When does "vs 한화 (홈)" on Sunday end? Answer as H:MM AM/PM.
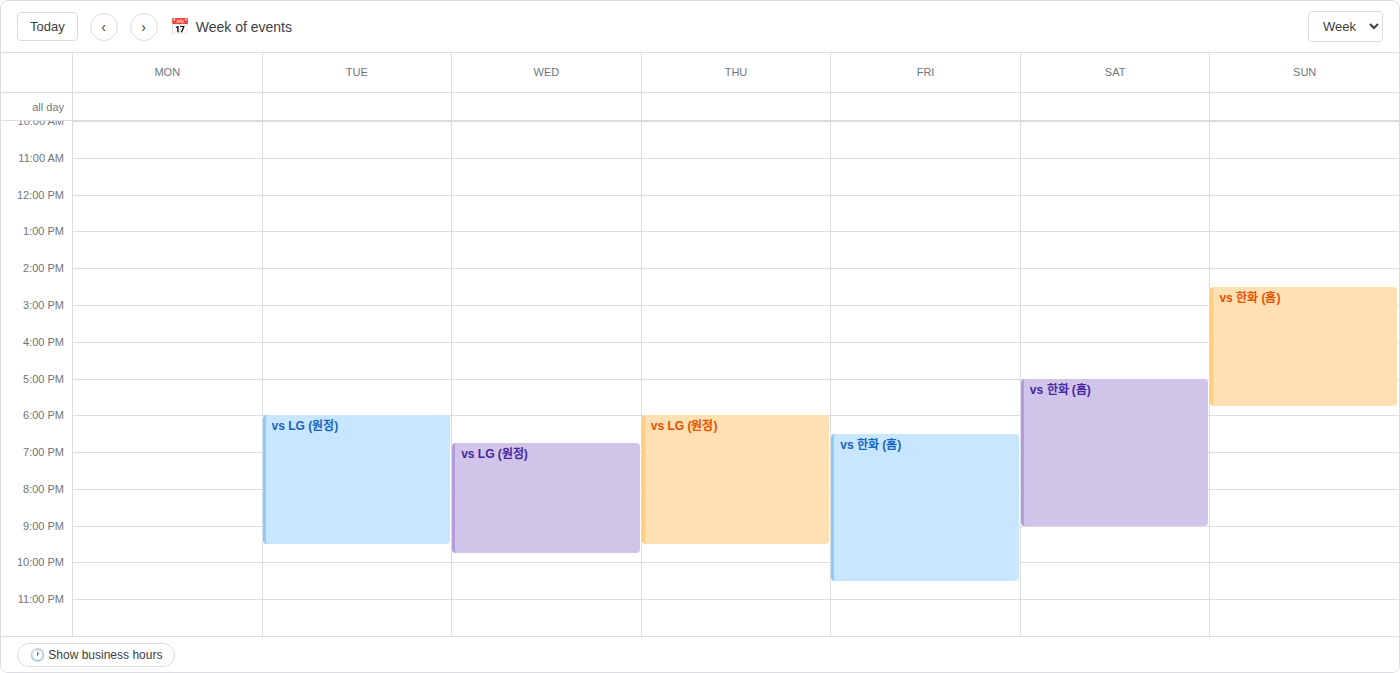
5:45 PM